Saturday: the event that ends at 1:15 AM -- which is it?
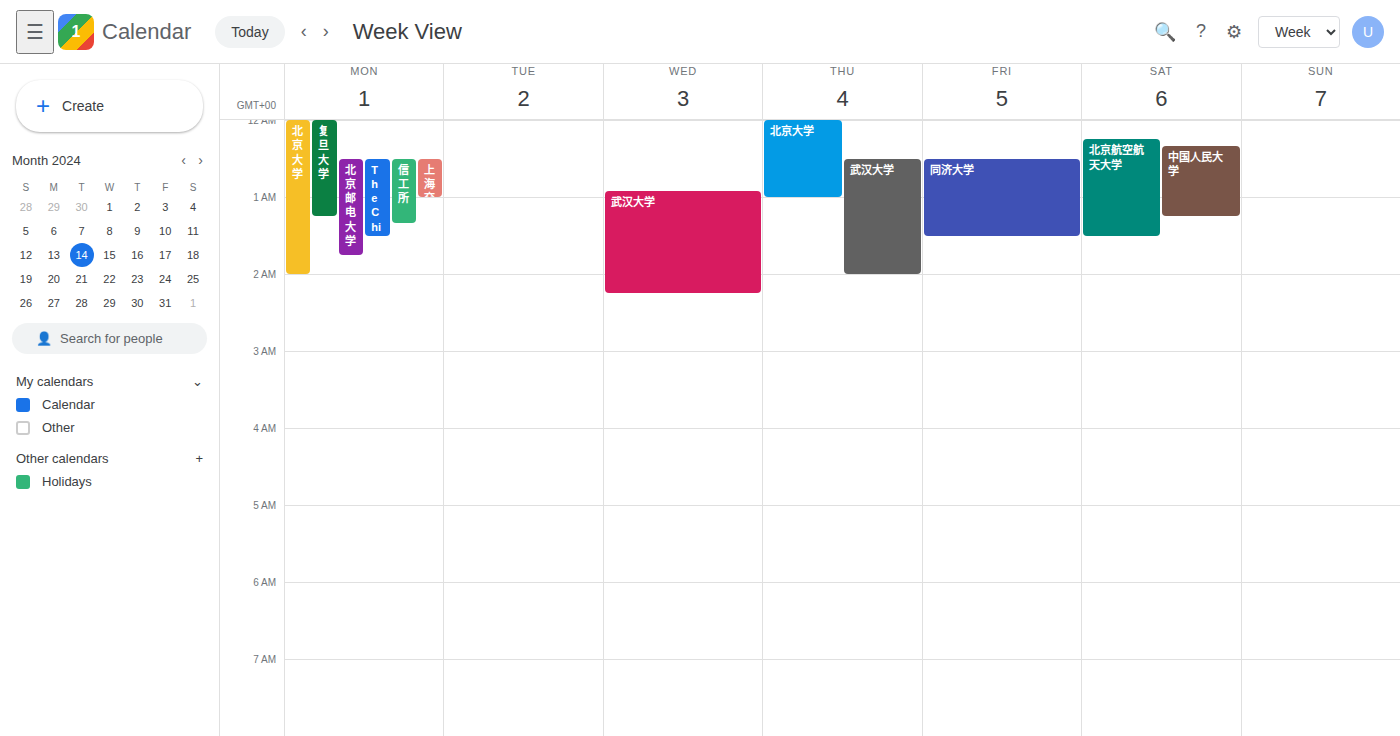
"中国人民大学"